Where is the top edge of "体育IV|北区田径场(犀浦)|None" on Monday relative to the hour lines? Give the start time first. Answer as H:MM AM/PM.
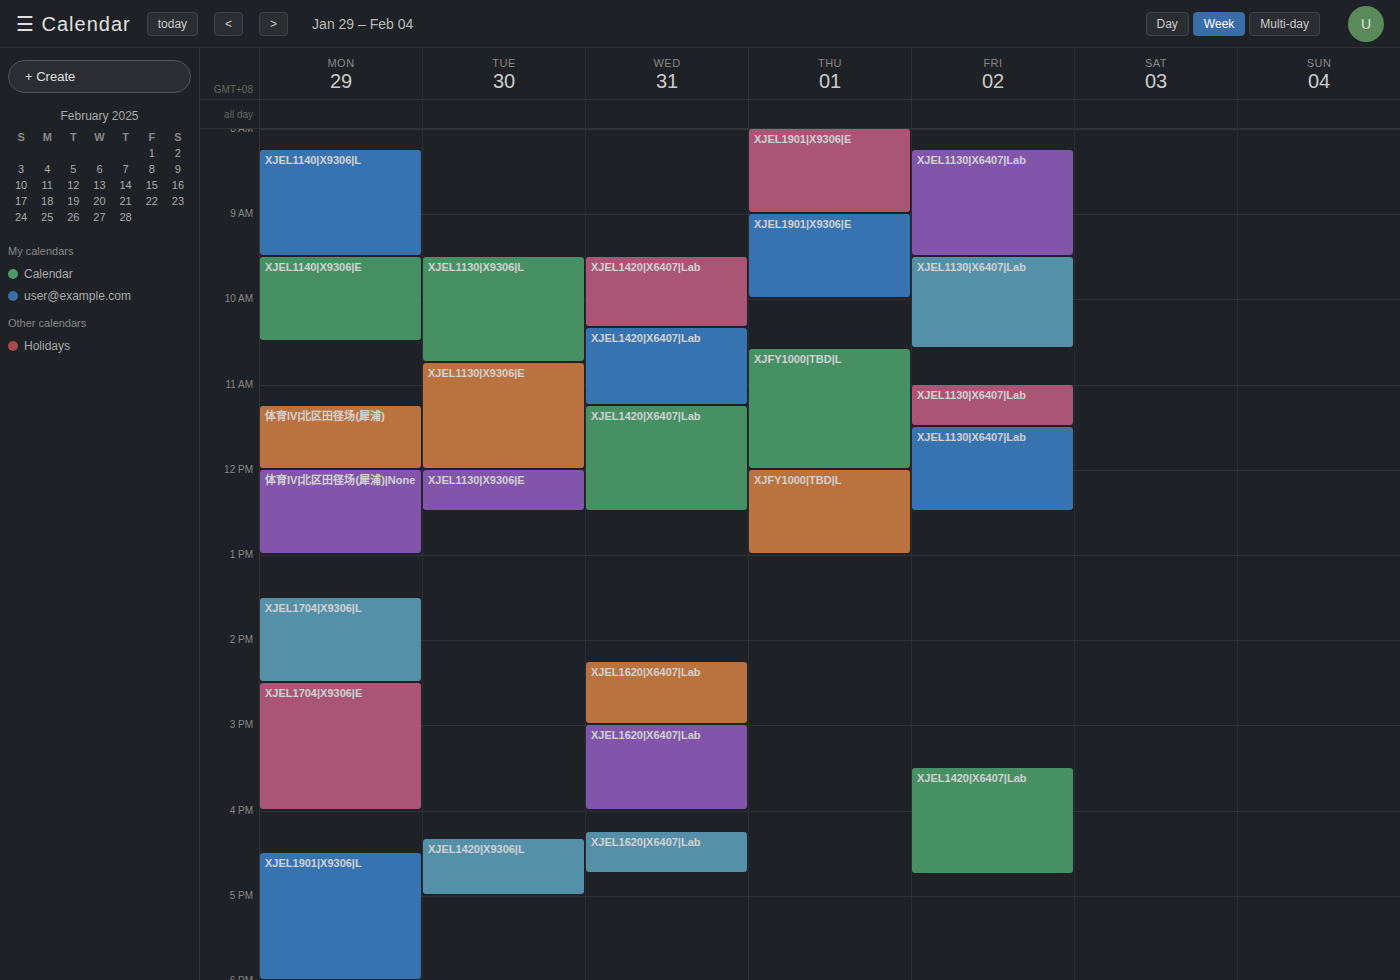
12:00 PM -- exactly on the 12 PM line.